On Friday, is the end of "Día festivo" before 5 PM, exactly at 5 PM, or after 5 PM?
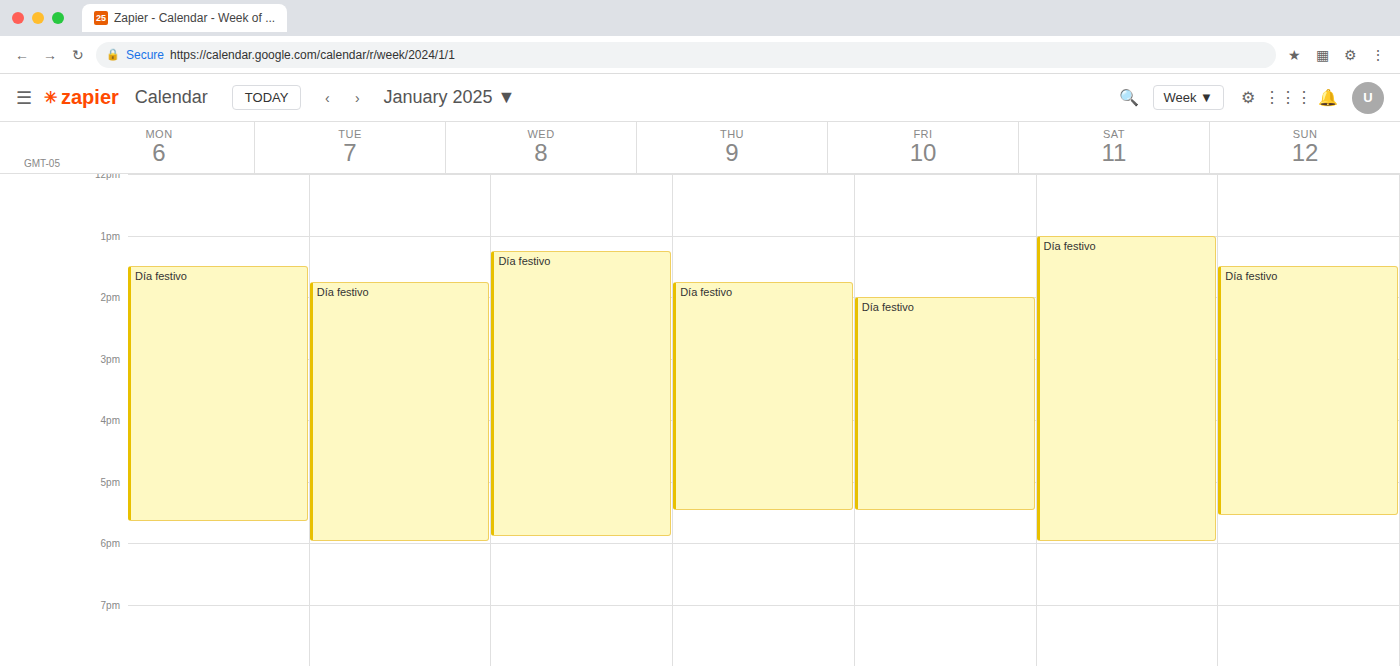
5:30 PM -- after 5 PM, 30 minutes below the 5 PM line.